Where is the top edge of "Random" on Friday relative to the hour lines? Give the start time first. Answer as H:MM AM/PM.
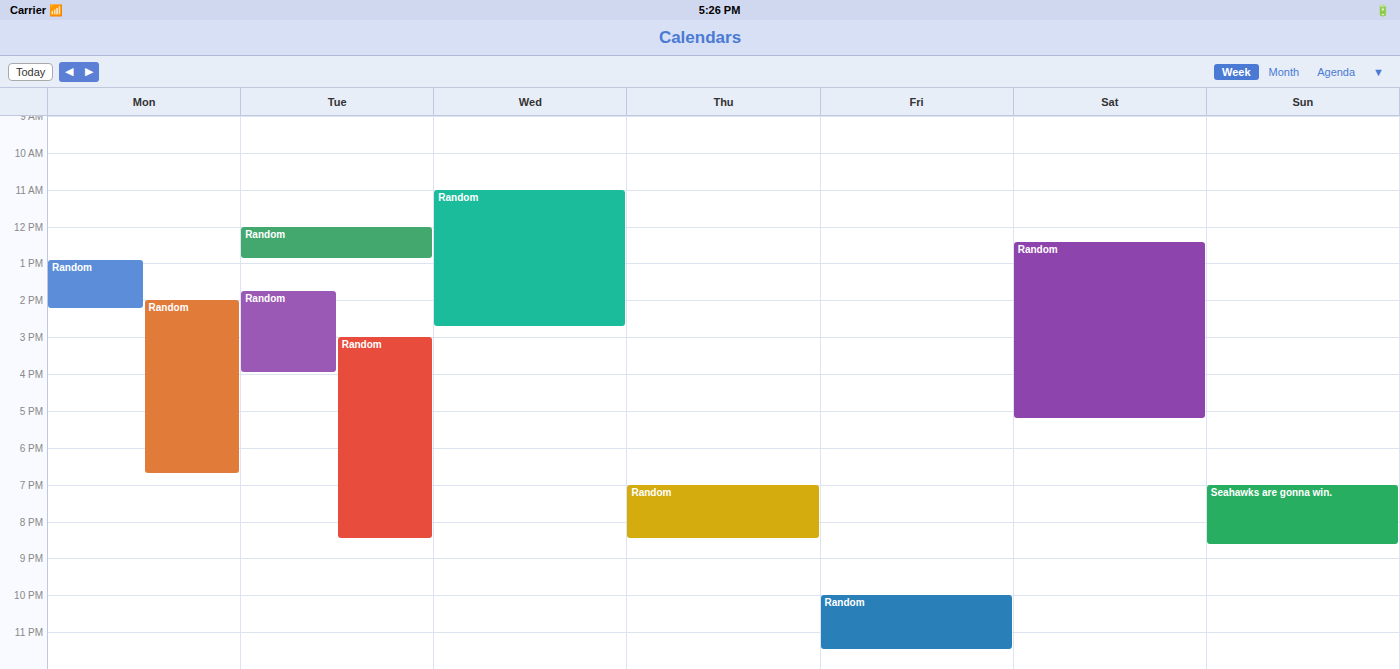
10:00 PM -- exactly on the 10 PM line.